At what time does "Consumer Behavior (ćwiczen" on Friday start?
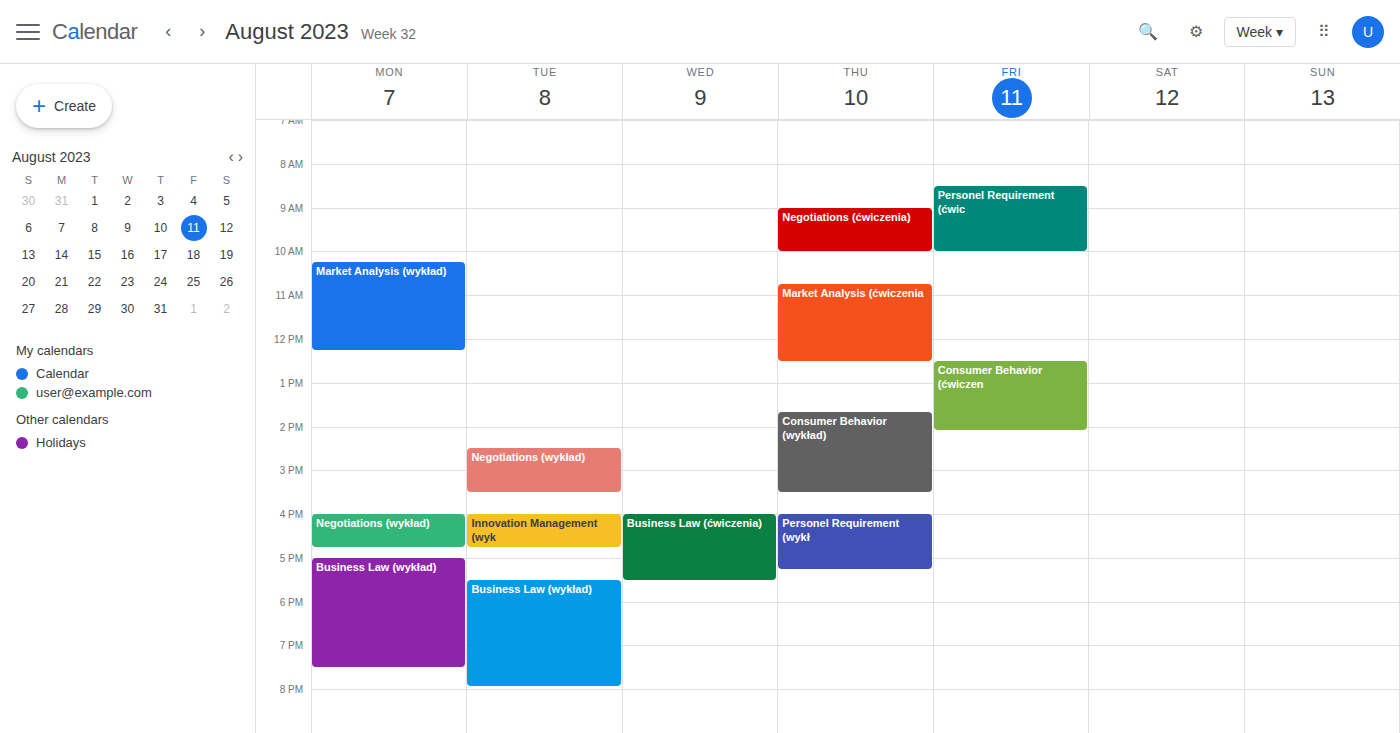
12:30 PM